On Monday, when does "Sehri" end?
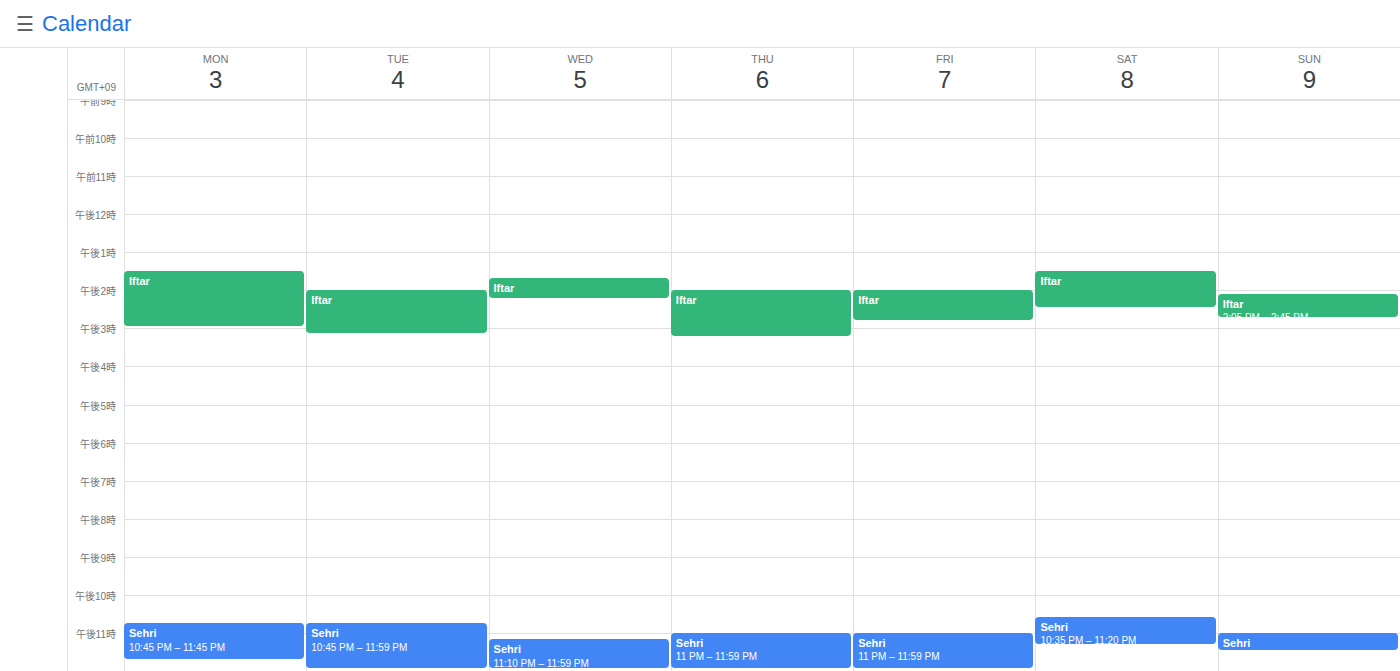
11:45 PM